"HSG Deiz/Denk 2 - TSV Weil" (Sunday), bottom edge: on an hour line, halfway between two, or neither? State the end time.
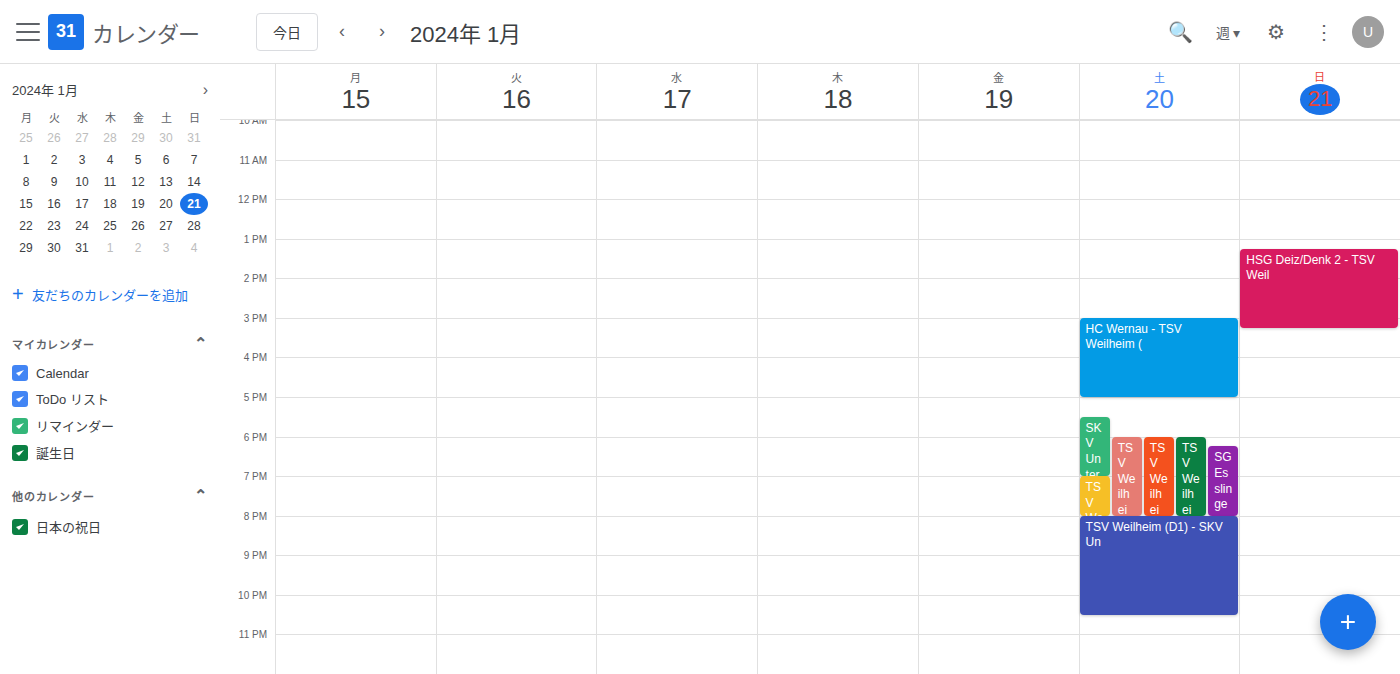
15:15 -- neither: a quarter of the way from the 15:00 line to the 16:00 line.